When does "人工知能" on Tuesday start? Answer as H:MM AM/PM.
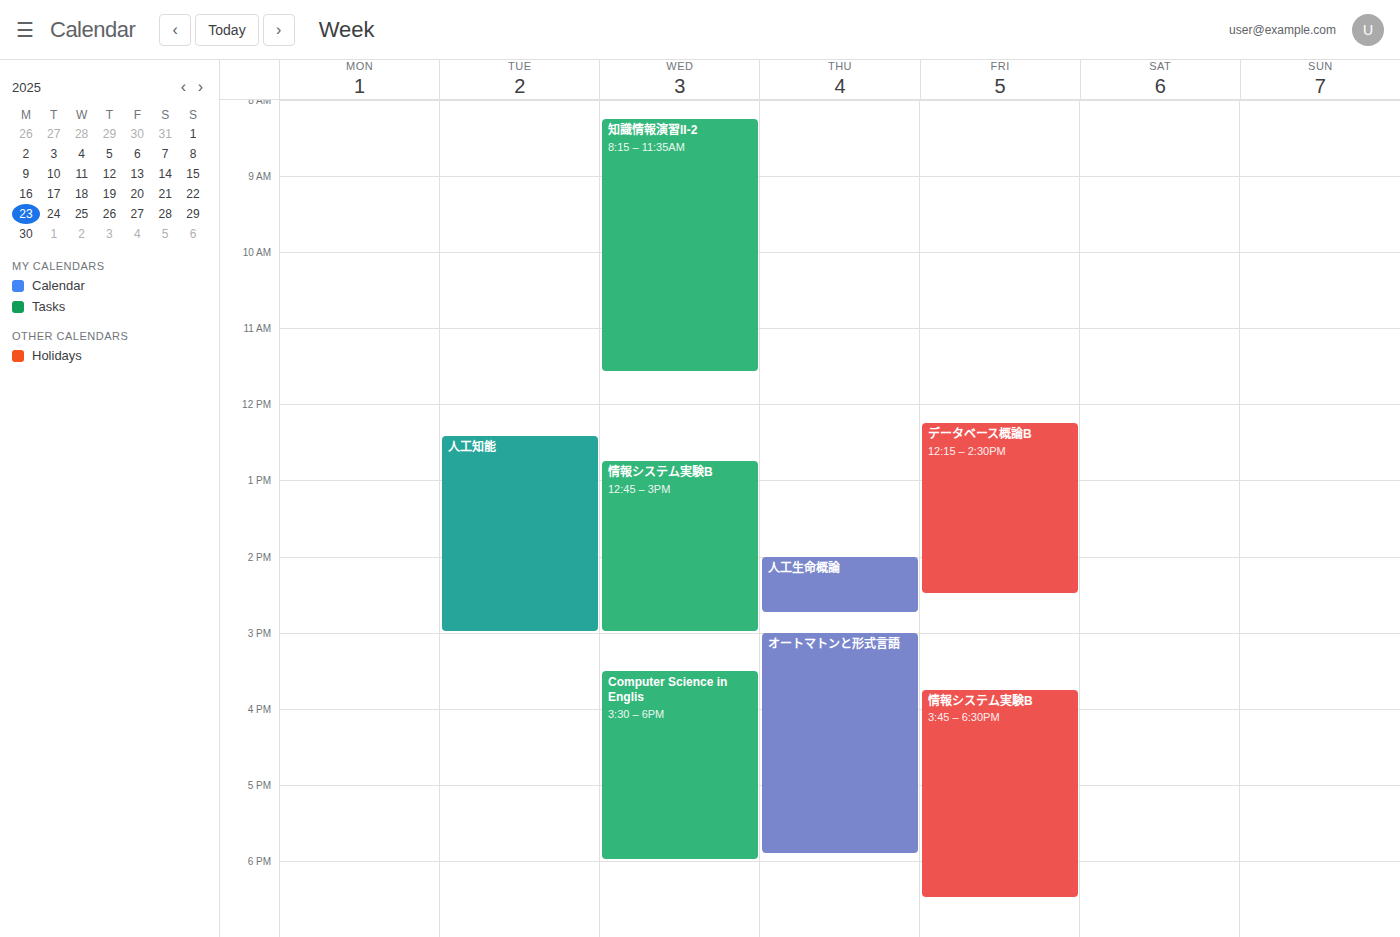
12:25 PM